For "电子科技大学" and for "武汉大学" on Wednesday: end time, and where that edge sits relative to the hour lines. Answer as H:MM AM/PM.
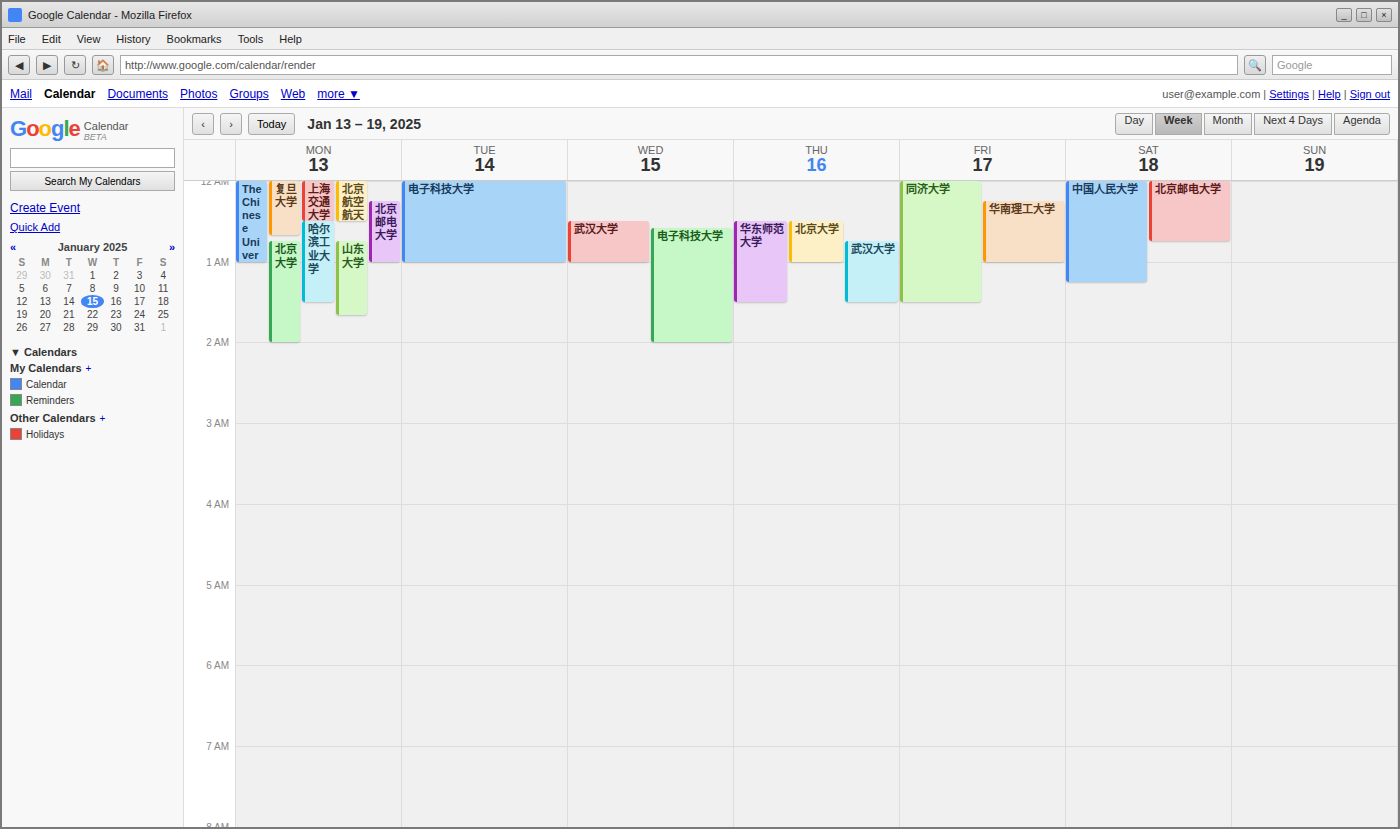
"电子科技大学": 2:00 AM, exactly on the 2 AM line. "武汉大学": 1:00 AM, exactly on the 1 AM line.